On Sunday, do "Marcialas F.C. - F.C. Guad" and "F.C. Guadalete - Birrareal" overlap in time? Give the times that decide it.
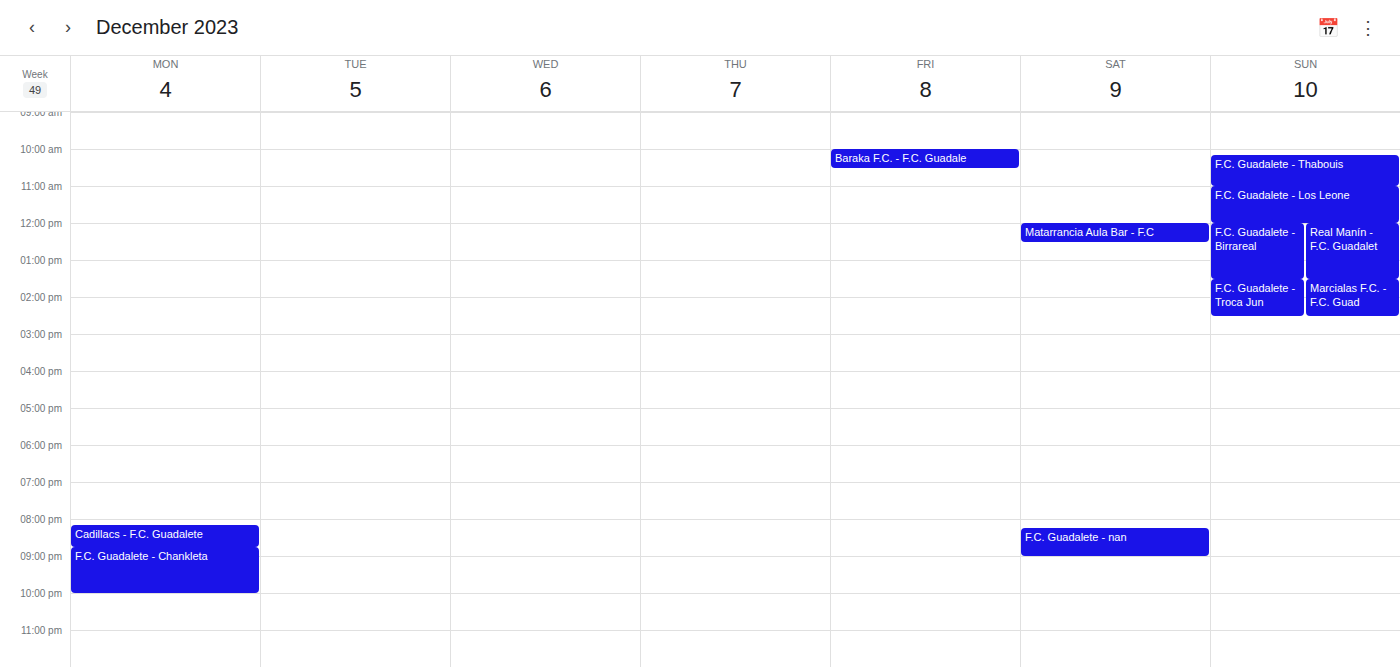
"F.C. Guadalete - Birrareal" ends at 13:30, exactly when "Marcialas F.C. - F.C. Guad" starts -- they touch but do not overlap.